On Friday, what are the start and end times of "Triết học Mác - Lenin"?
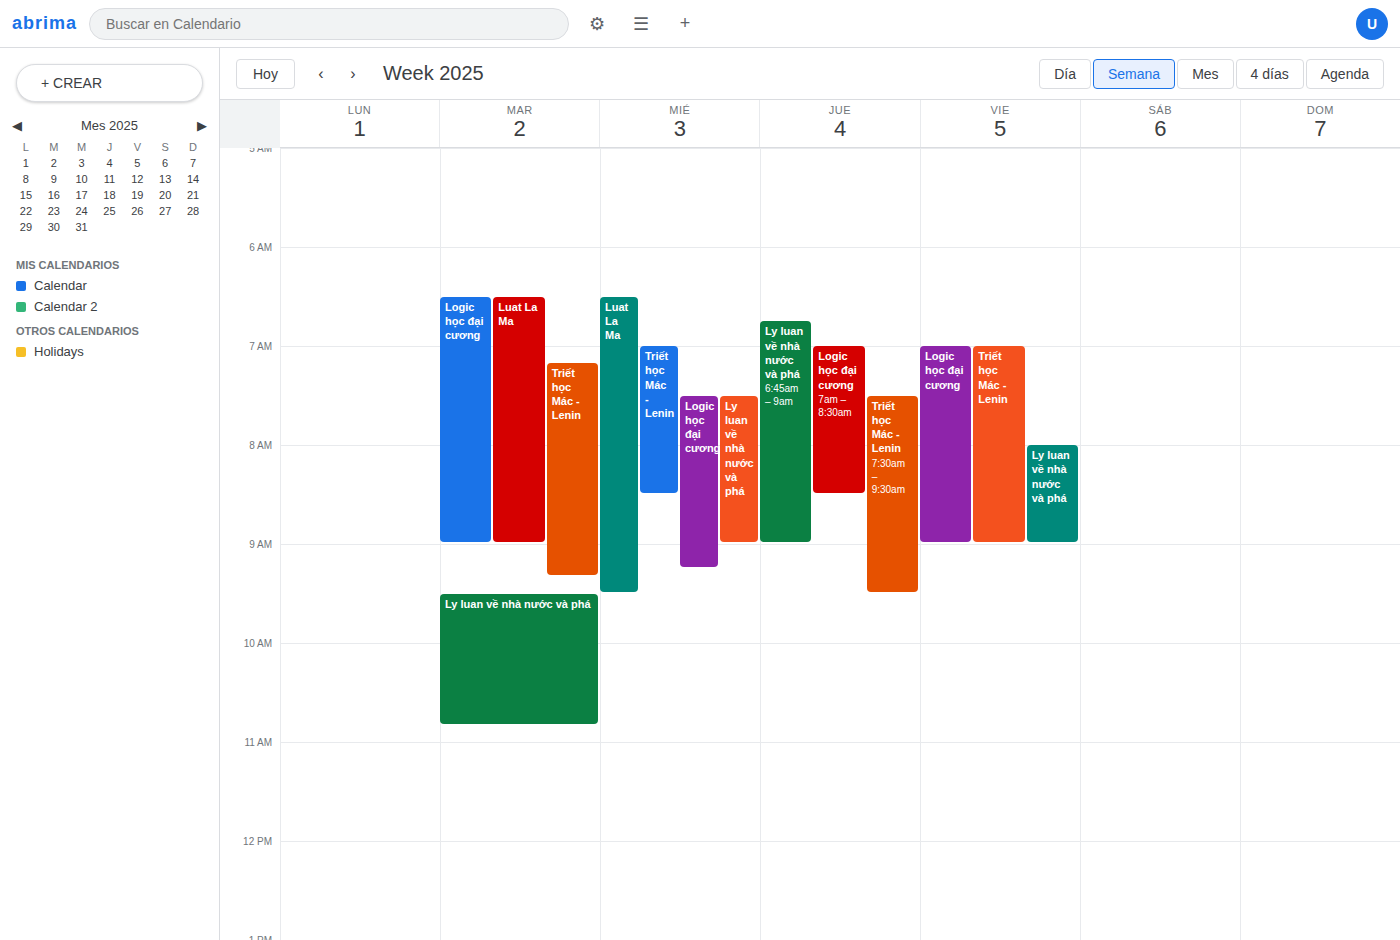
7:00 AM to 9:00 AM